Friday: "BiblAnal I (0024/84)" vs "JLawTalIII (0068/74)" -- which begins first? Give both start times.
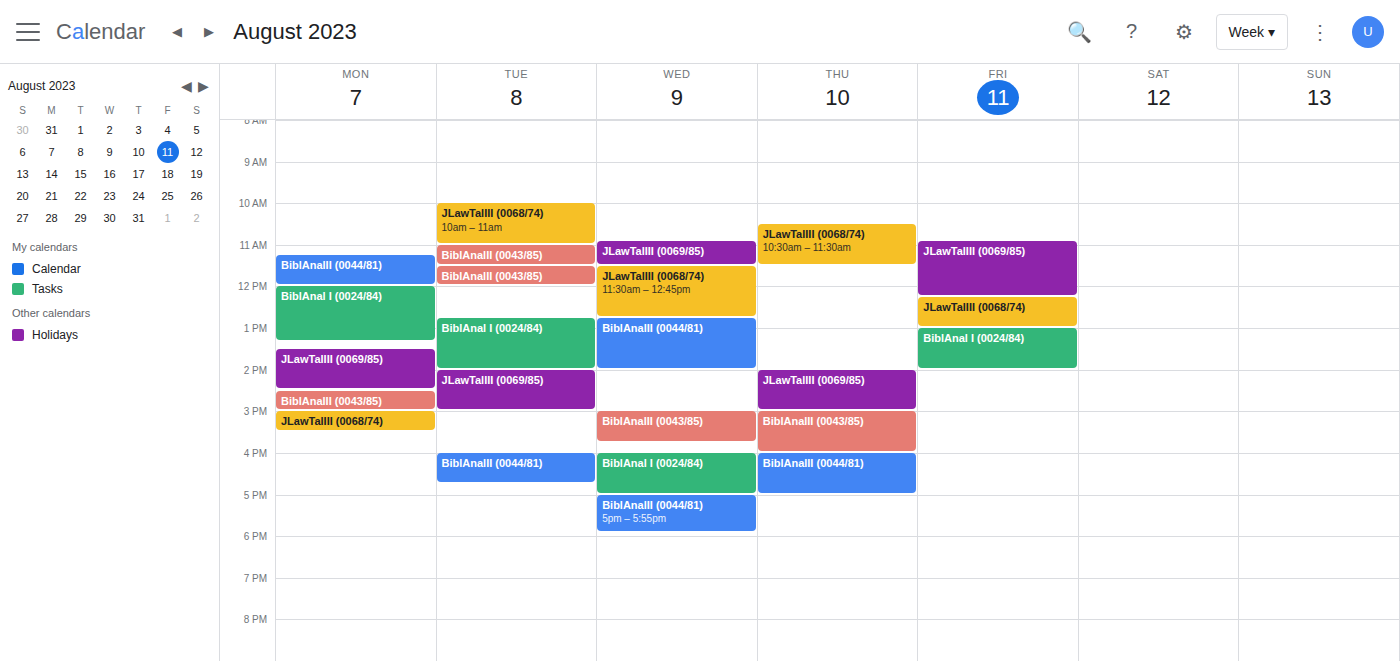
"JLawTalIII (0068/74)" 12:15; "BiblAnal I (0024/84)" 13:00.